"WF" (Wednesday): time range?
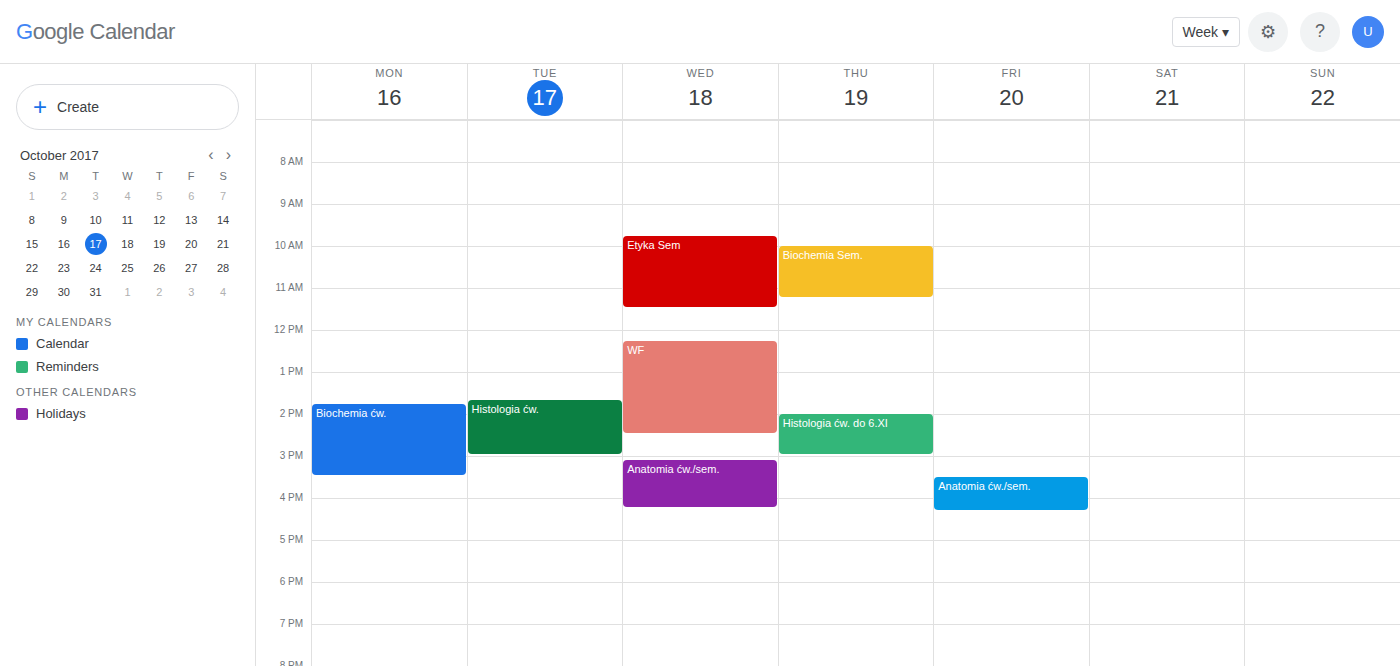
12:15 to 14:30